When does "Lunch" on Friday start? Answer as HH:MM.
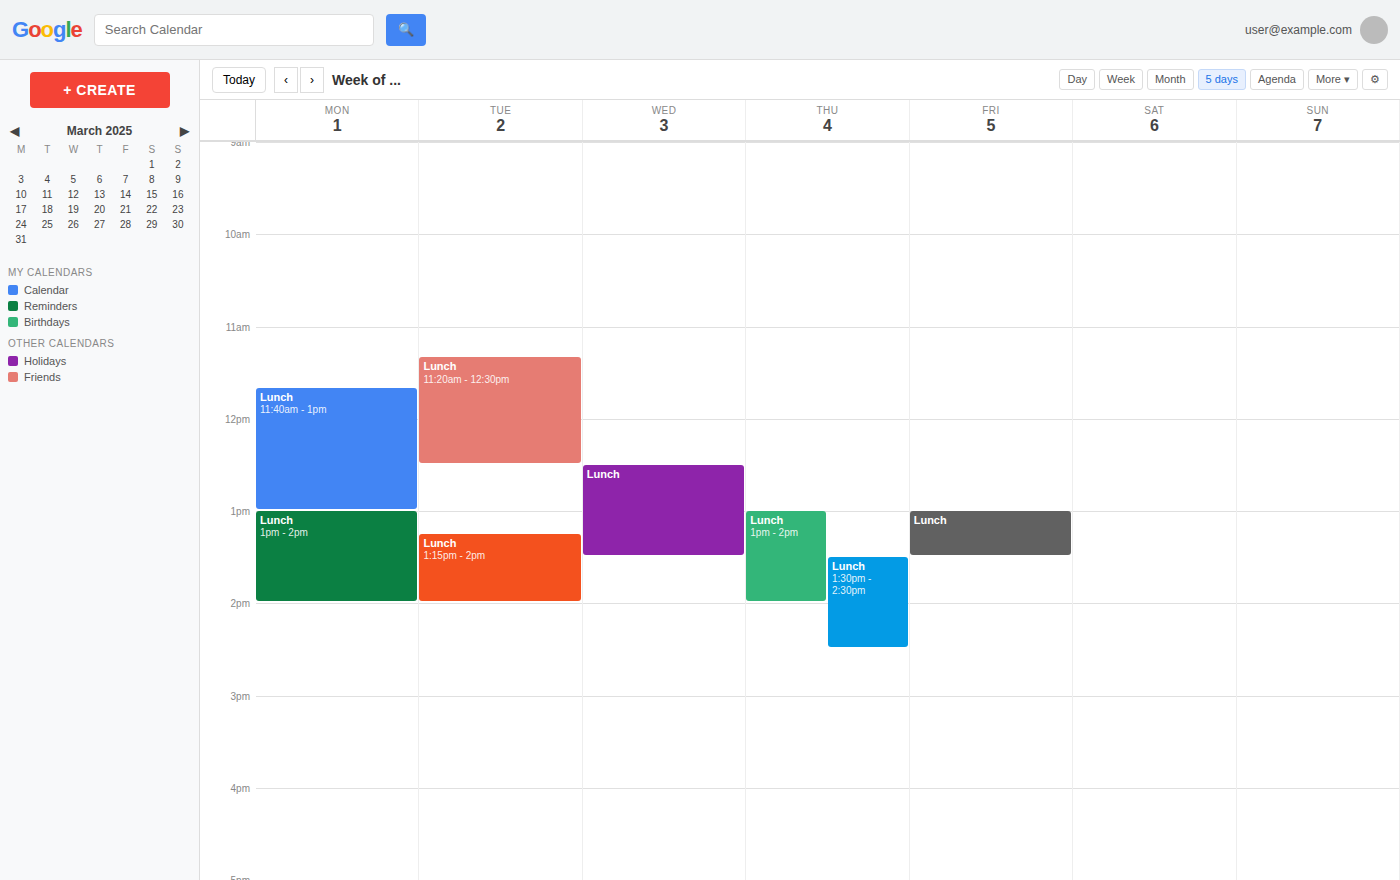
13:00